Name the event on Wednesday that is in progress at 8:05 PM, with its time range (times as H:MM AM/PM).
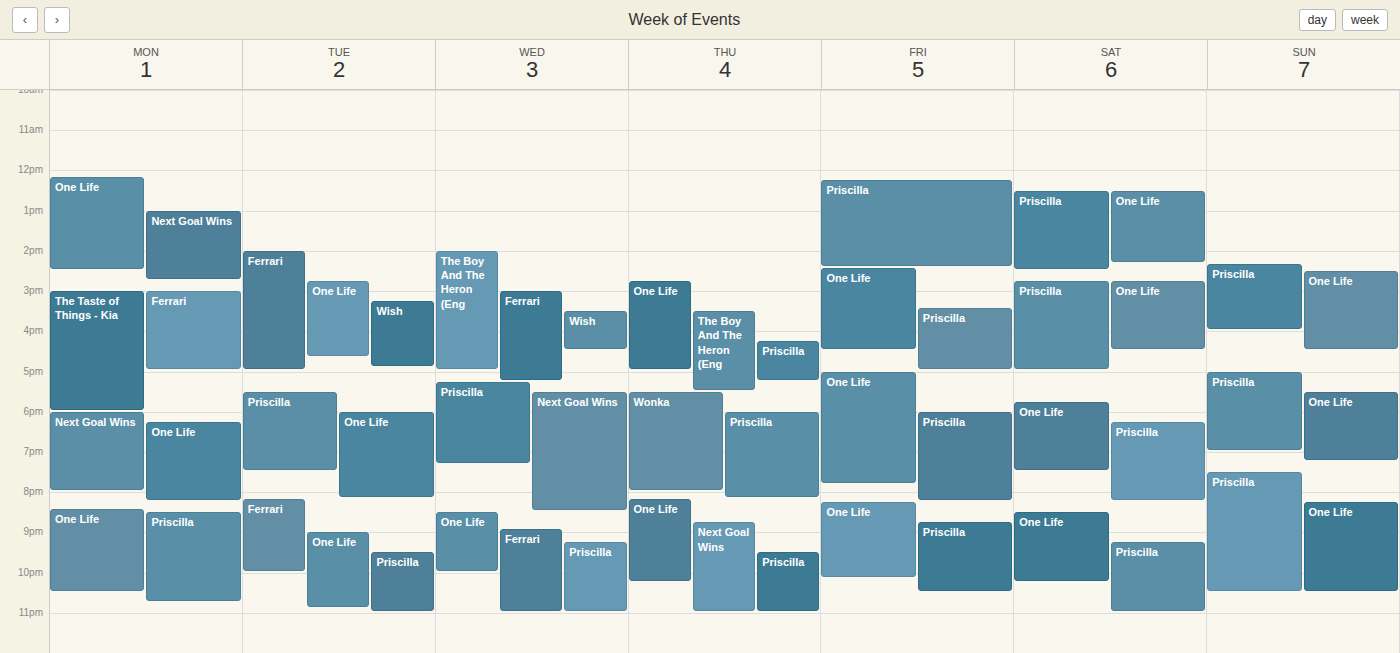
"Next Goal Wins", 5:30 PM to 8:30 PM